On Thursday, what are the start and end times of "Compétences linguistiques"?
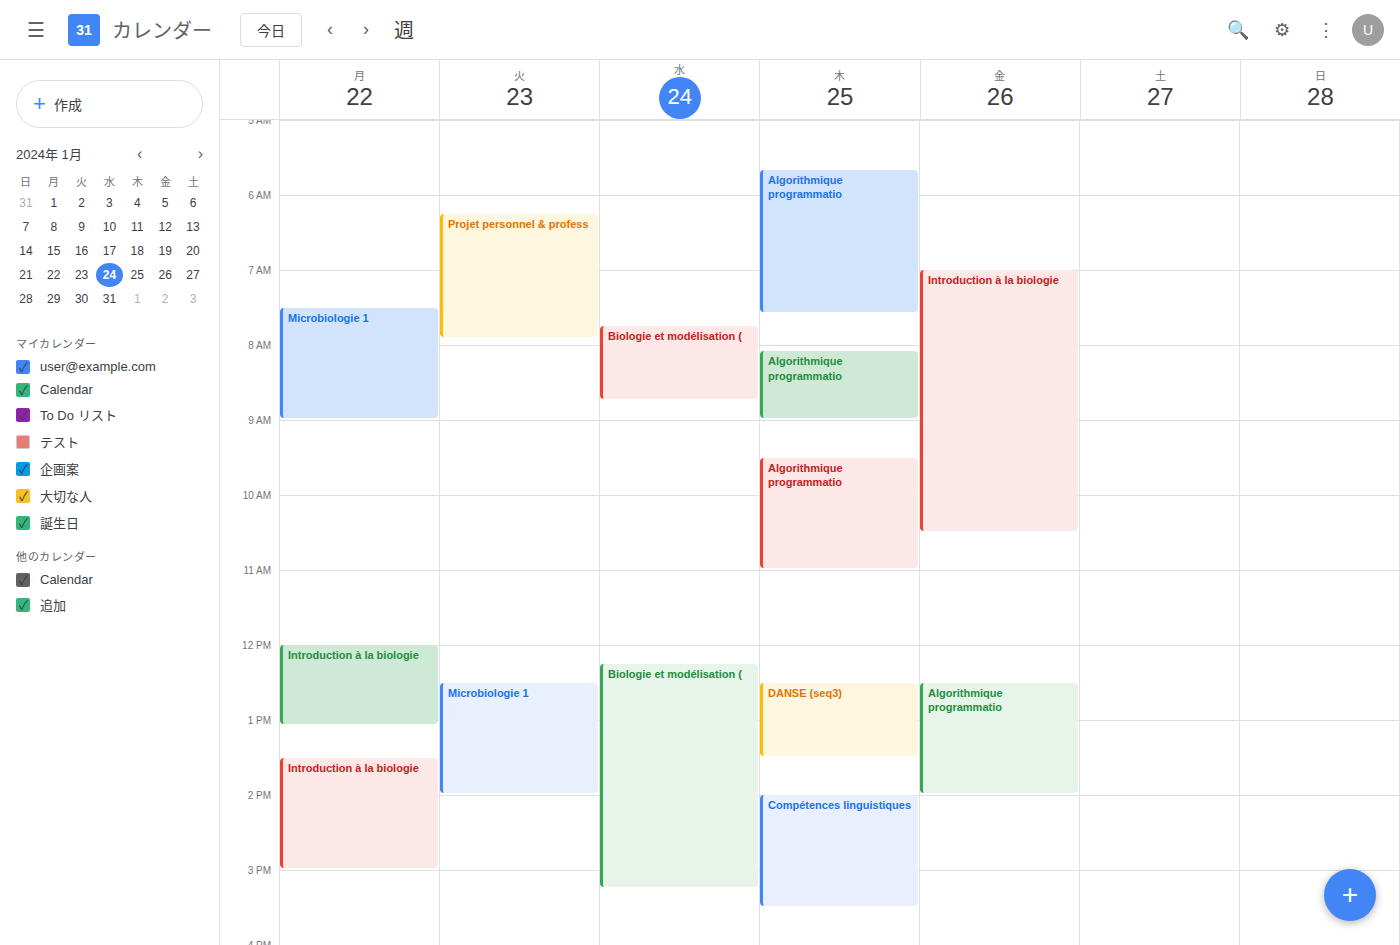
2:00 PM to 3:30 PM